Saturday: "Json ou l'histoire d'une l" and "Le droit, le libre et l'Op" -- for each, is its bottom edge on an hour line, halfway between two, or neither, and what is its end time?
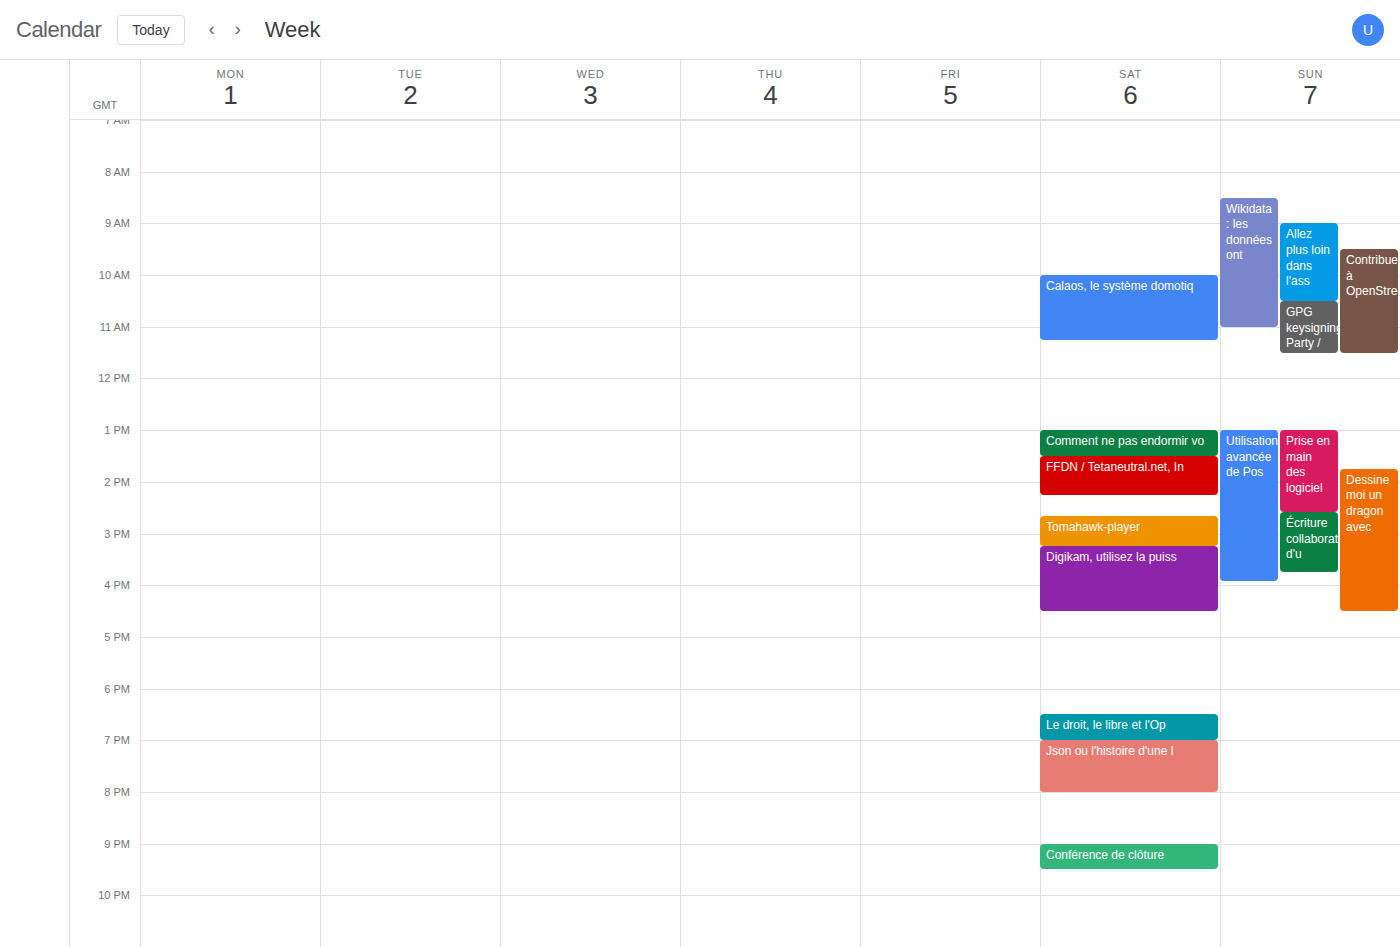
"Json ou l'histoire d'une l": 8:00 PM, exactly on the 8 PM line. "Le droit, le libre et l'Op": 7:00 PM, exactly on the 7 PM line.